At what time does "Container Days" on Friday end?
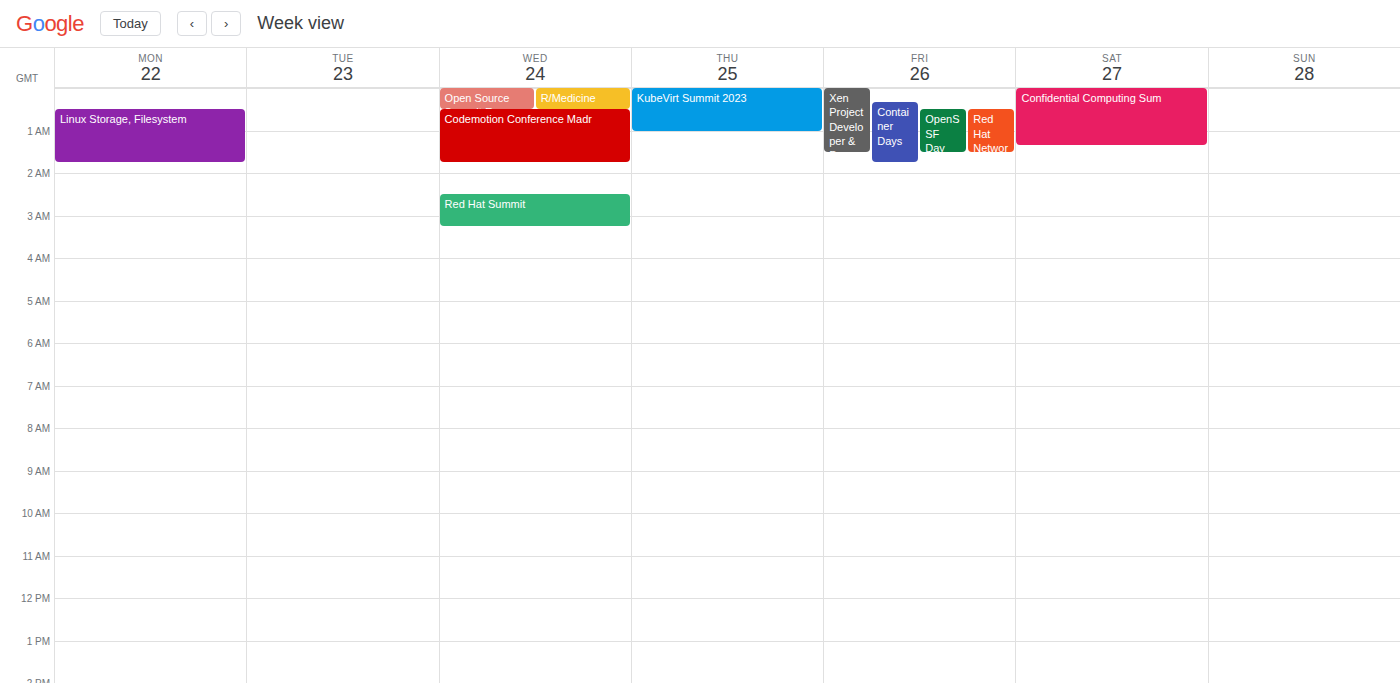
01:45